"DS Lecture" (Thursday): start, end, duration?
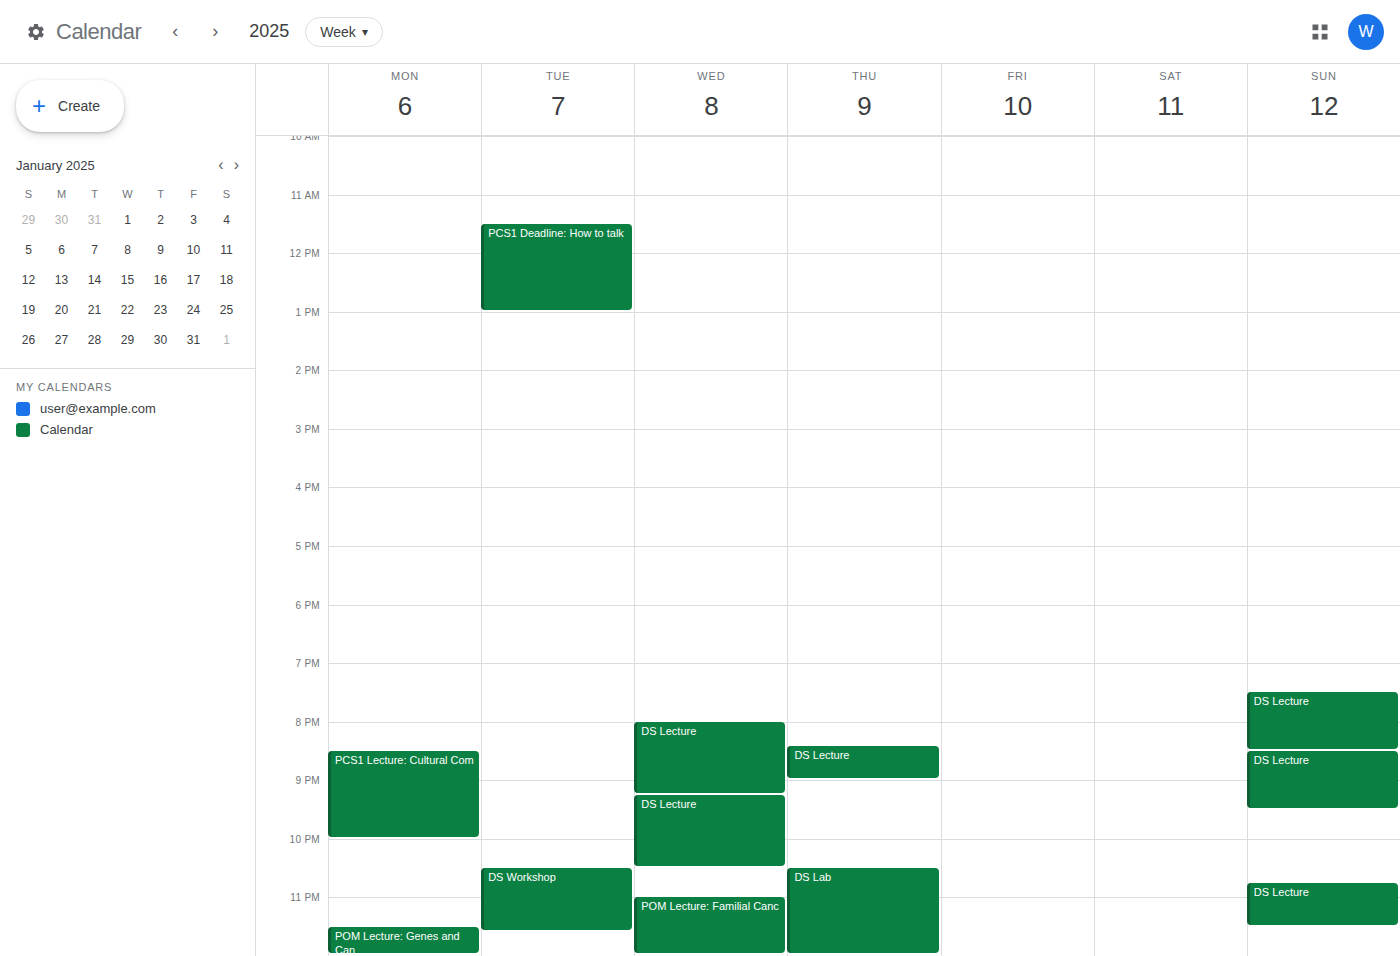
20:25 to 21:00, 35 minutes